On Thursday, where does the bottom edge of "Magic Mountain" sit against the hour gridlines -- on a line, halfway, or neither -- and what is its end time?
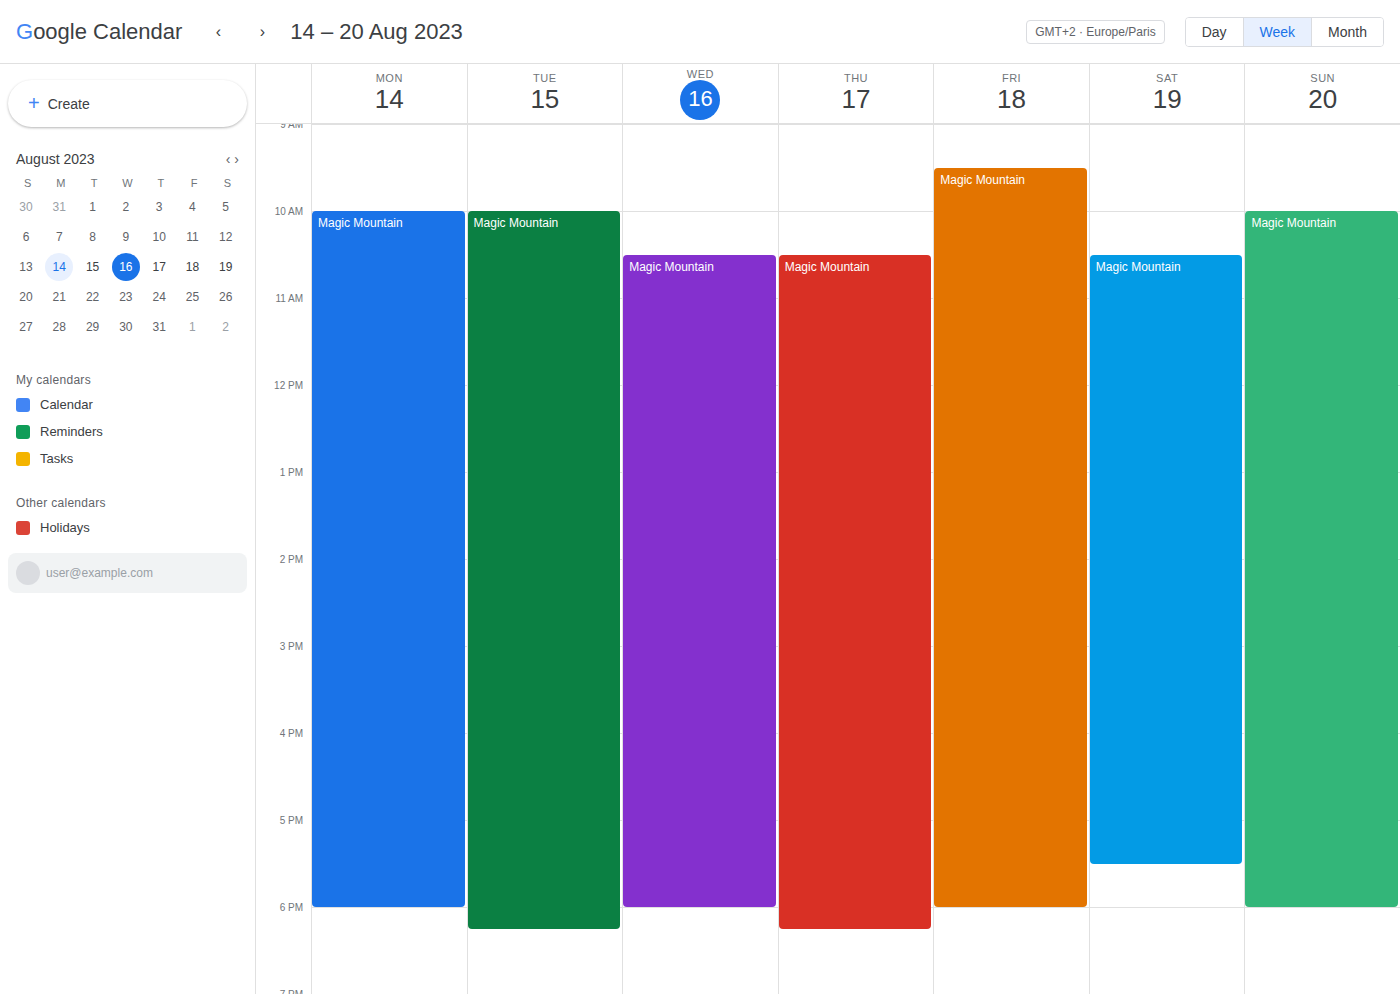
6:15 PM -- neither: a quarter of the way from the 6 PM line to the 7 PM line.